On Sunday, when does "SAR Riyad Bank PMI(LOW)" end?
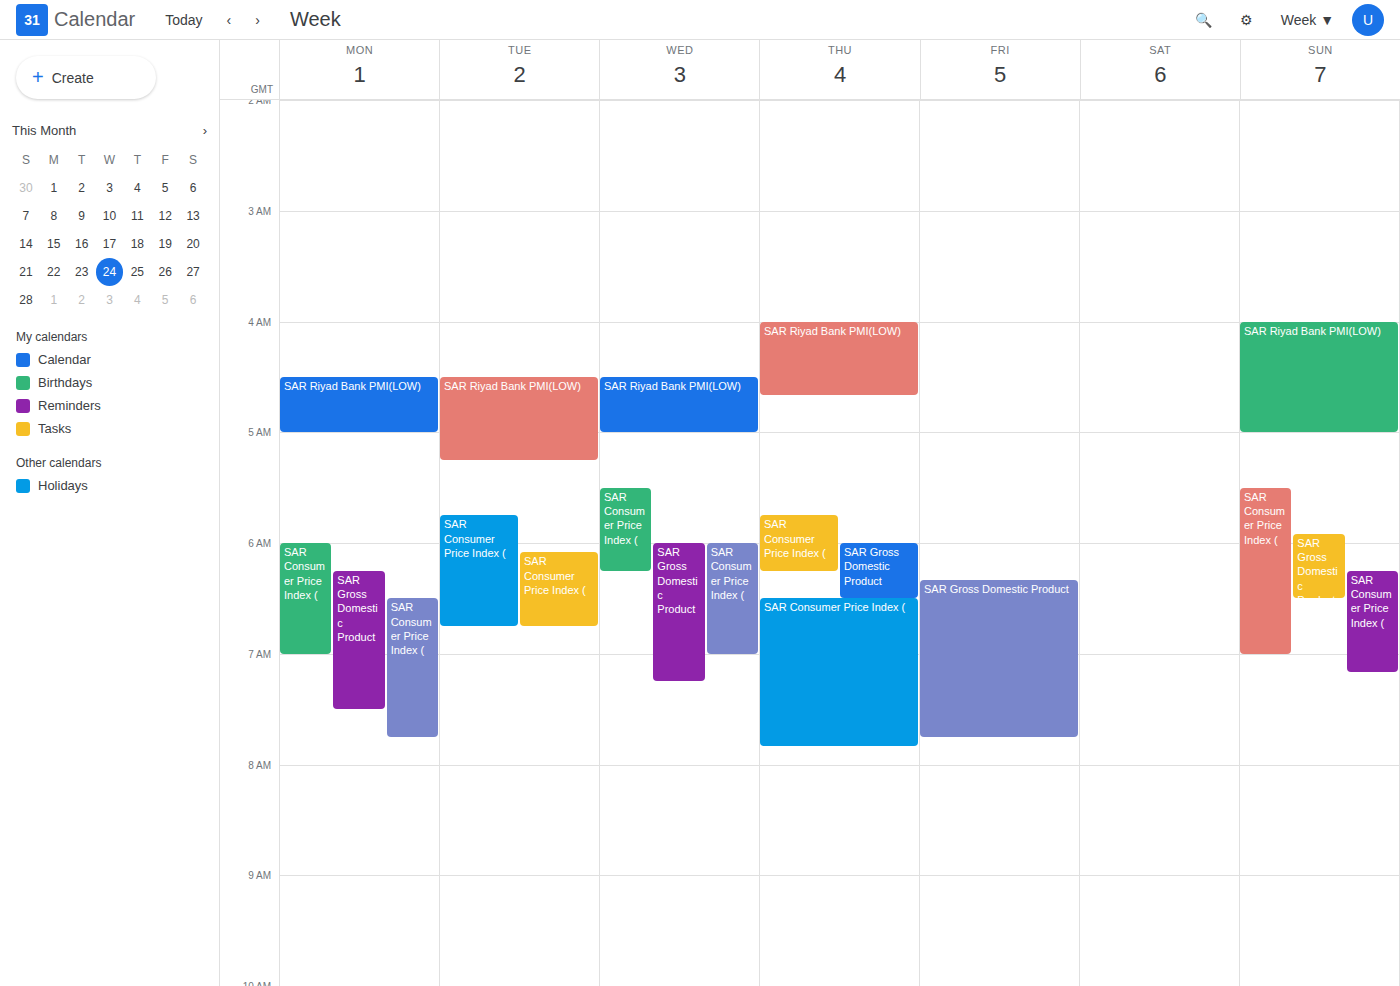
5:00 AM